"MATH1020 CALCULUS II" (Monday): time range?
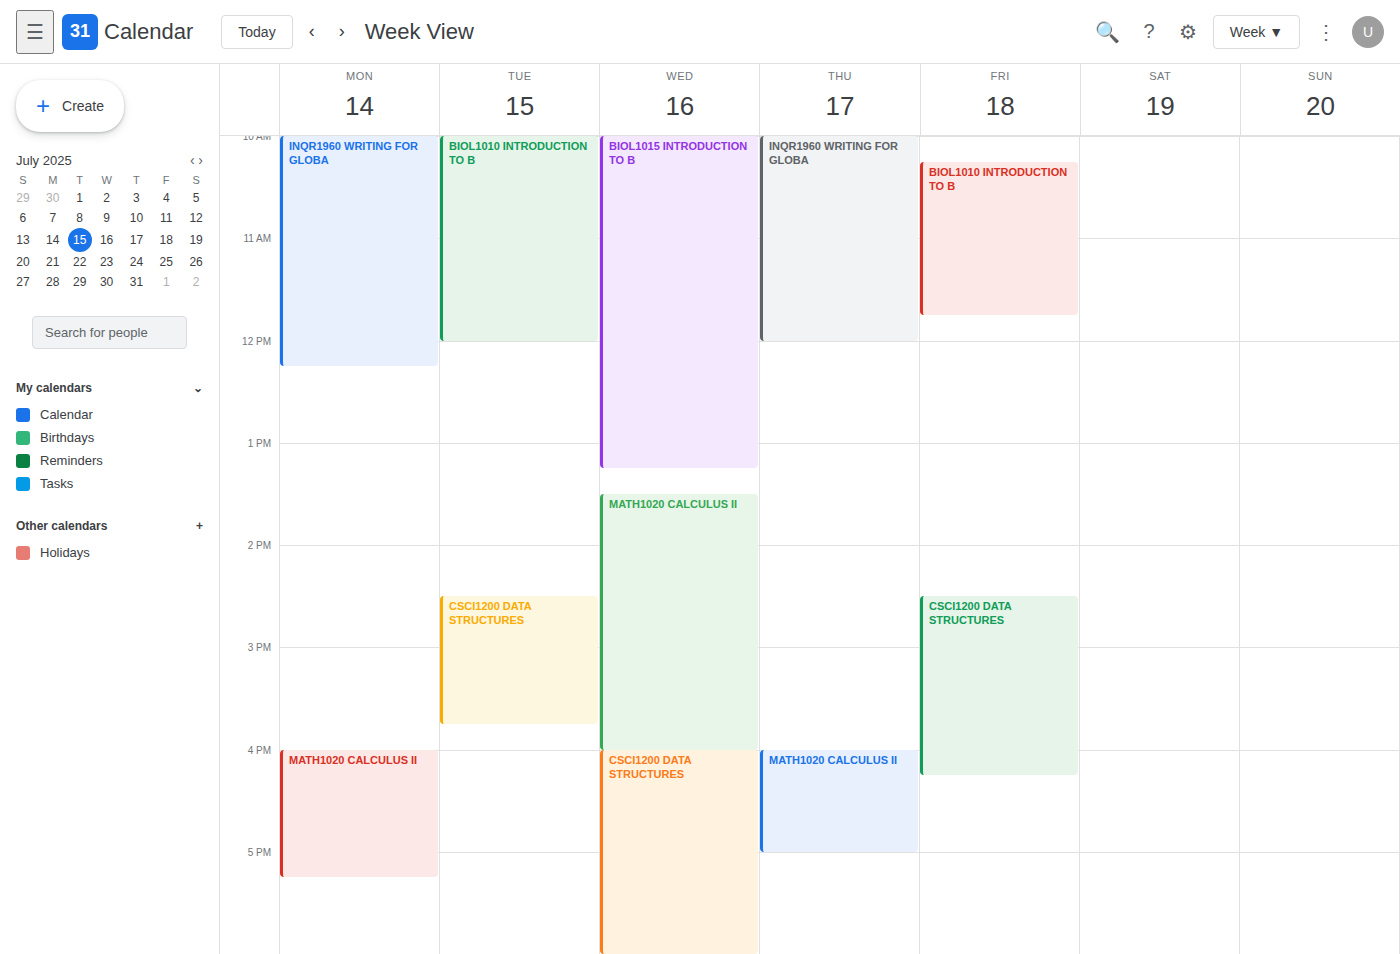
4:00 PM to 5:15 PM